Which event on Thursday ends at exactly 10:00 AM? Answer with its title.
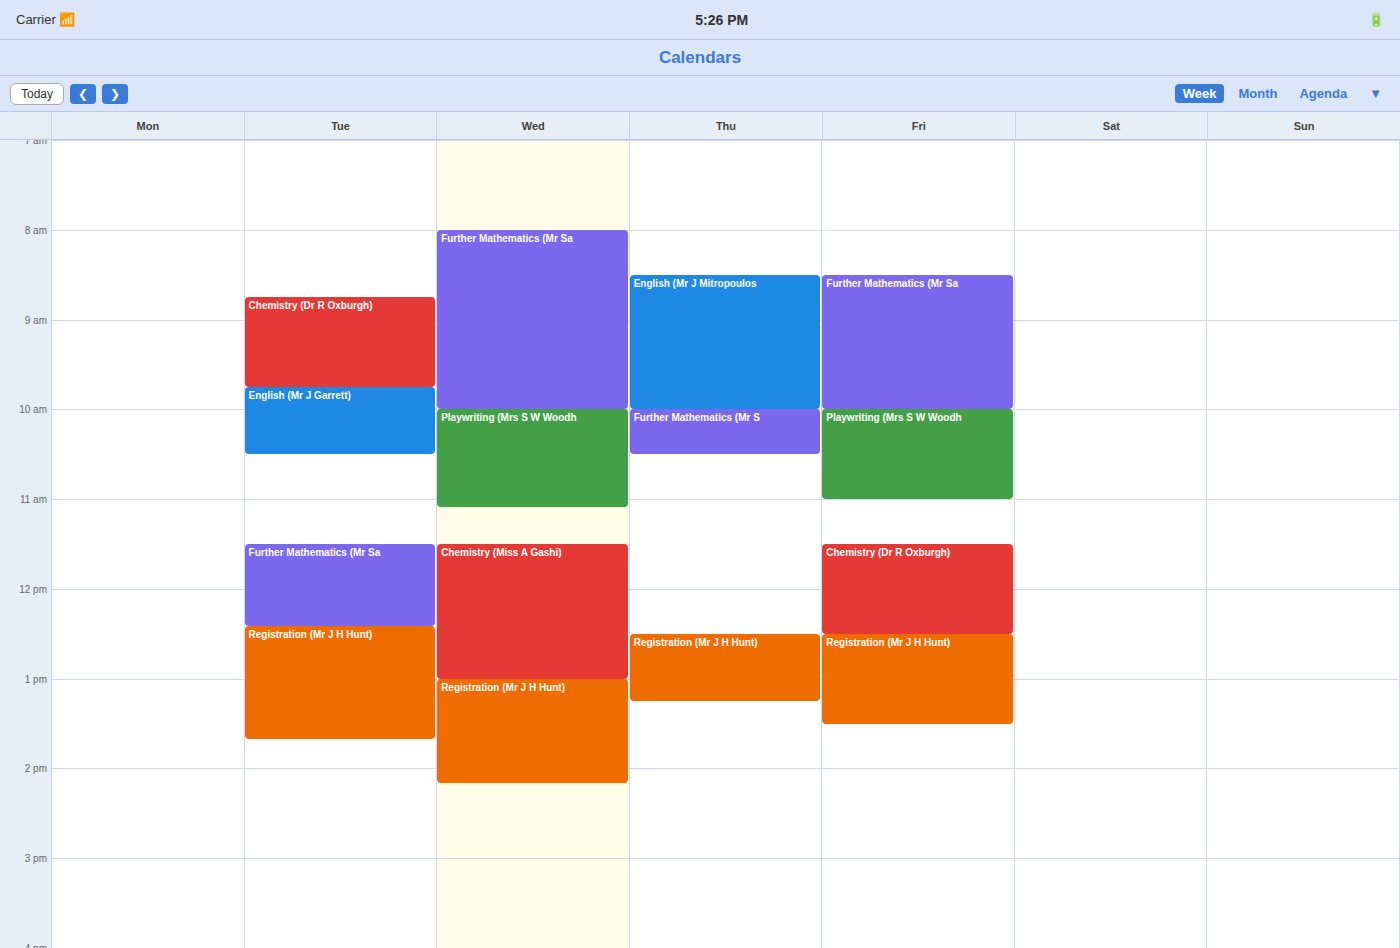
"English (Mr J Mitropoulos"